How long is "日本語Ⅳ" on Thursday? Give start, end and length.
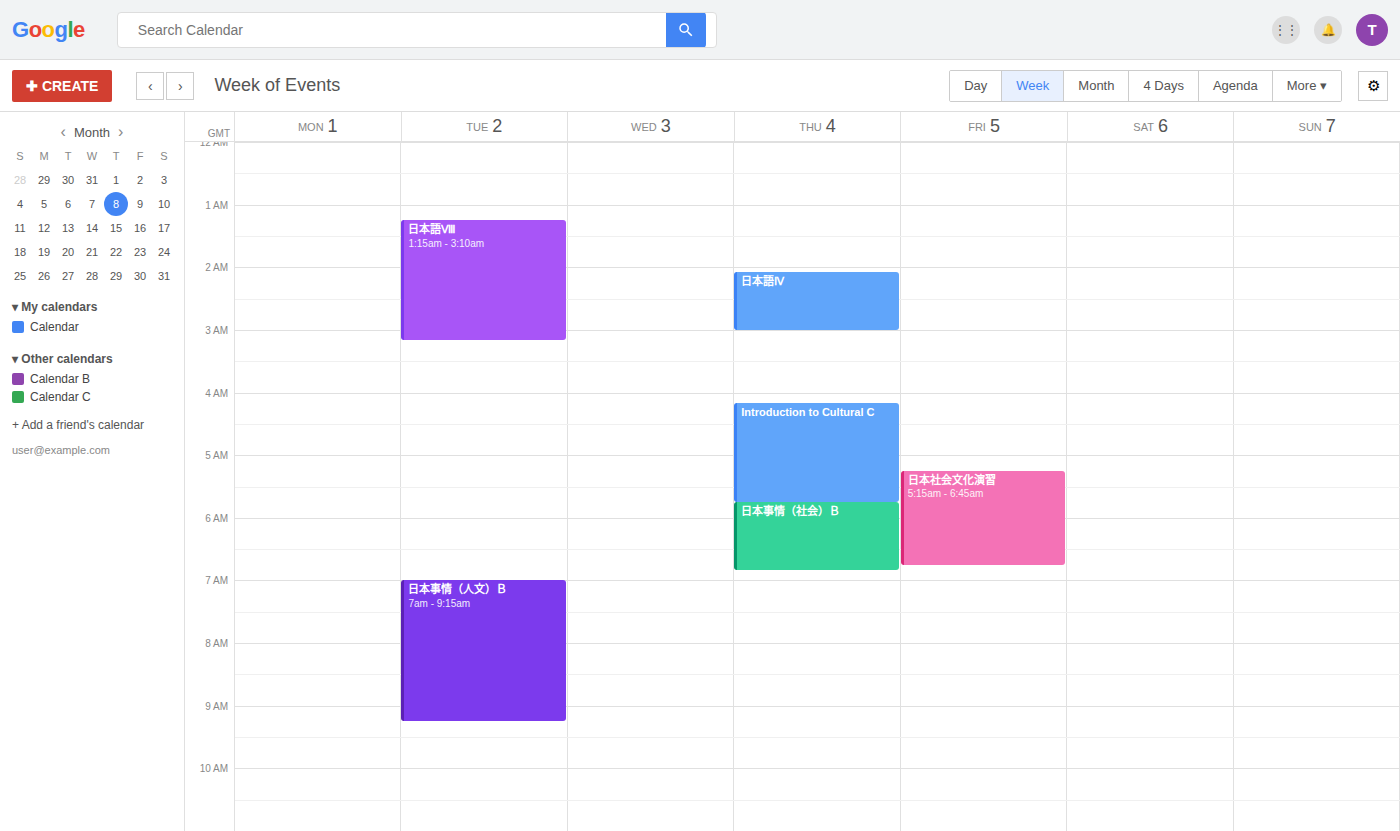
02:05 to 03:00, 55 minutes